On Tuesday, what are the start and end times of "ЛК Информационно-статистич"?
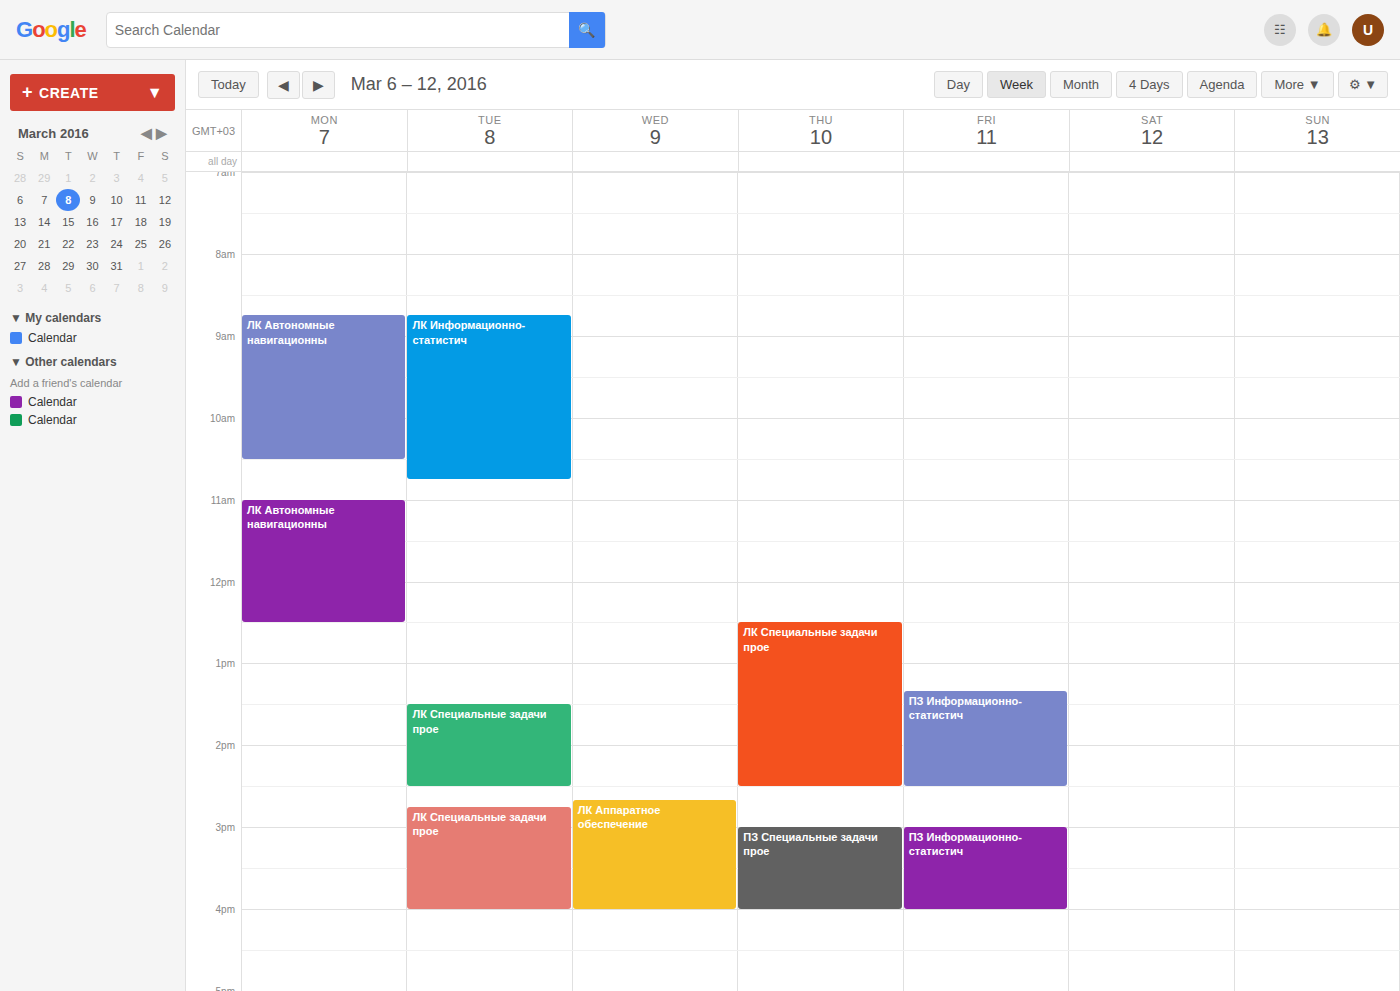
8:45 AM to 10:45 AM